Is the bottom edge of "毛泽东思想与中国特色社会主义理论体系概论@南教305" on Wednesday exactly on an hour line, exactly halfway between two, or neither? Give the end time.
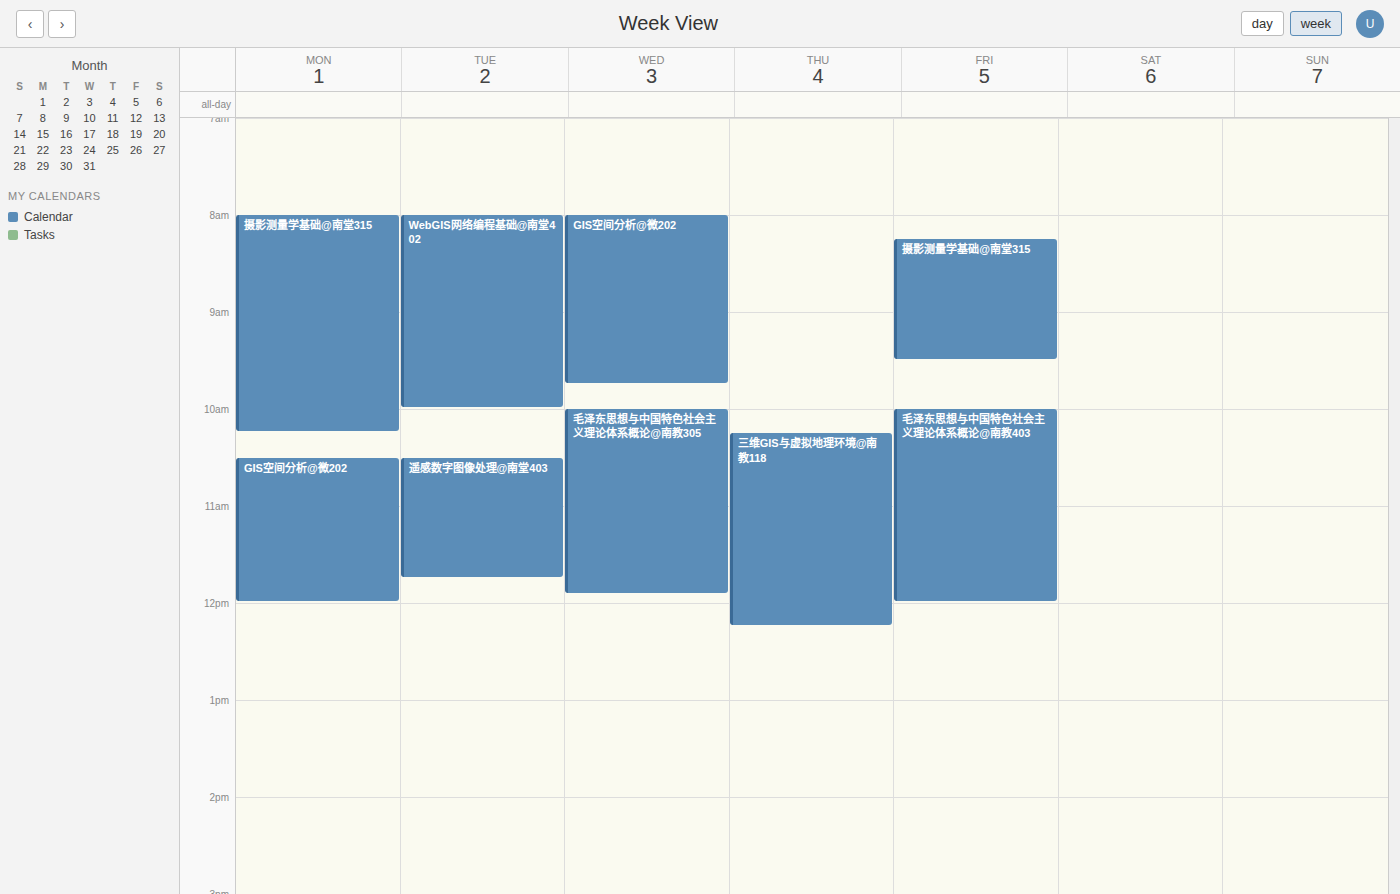
11:55 AM -- neither: 55 minutes below the 11 AM line and 5 minutes above the 12 PM line.